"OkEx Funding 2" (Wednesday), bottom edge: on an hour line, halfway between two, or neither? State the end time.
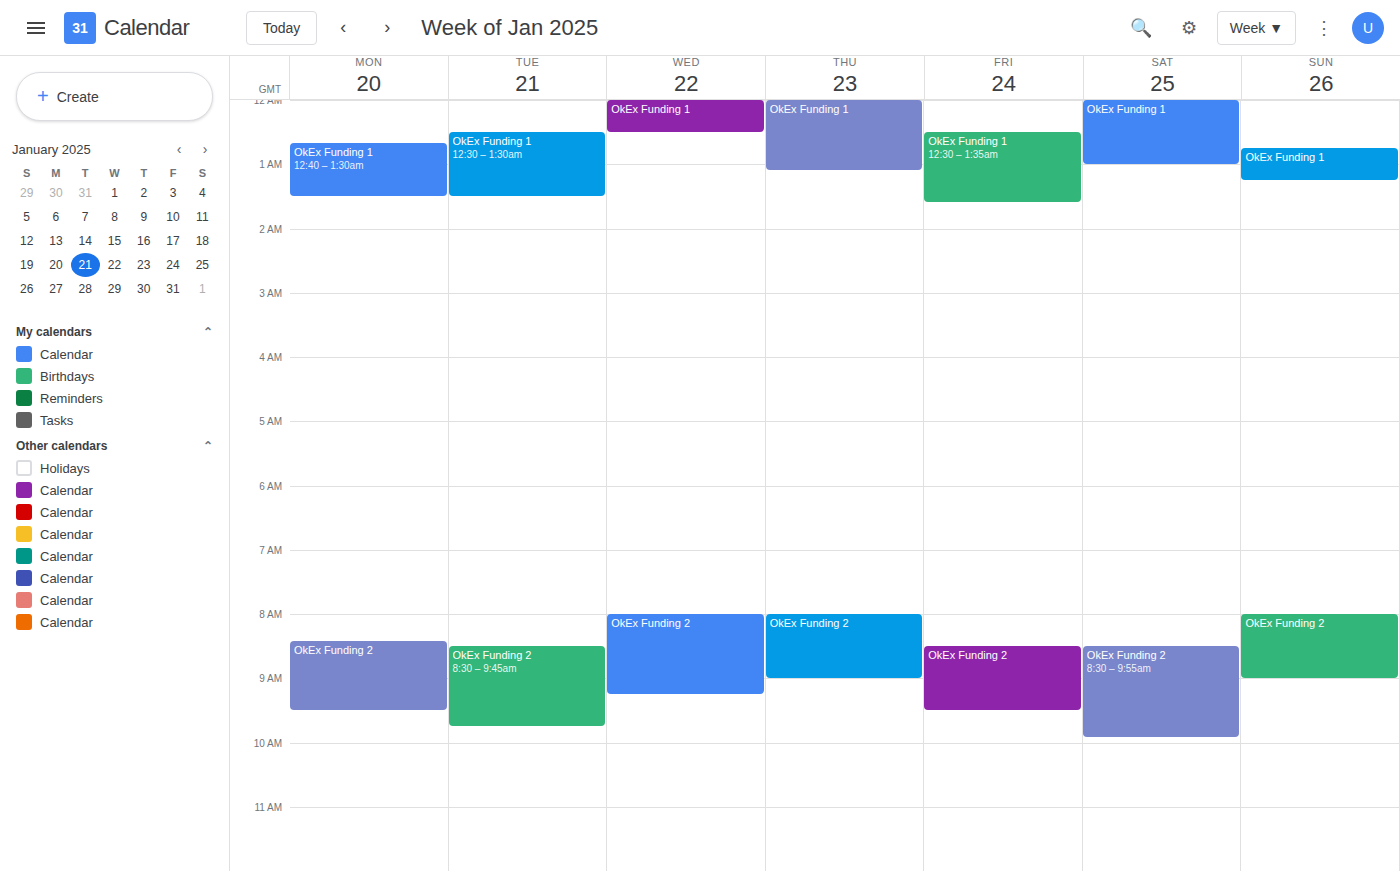
9:15 AM -- neither: a quarter of the way from the 9 AM line to the 10 AM line.